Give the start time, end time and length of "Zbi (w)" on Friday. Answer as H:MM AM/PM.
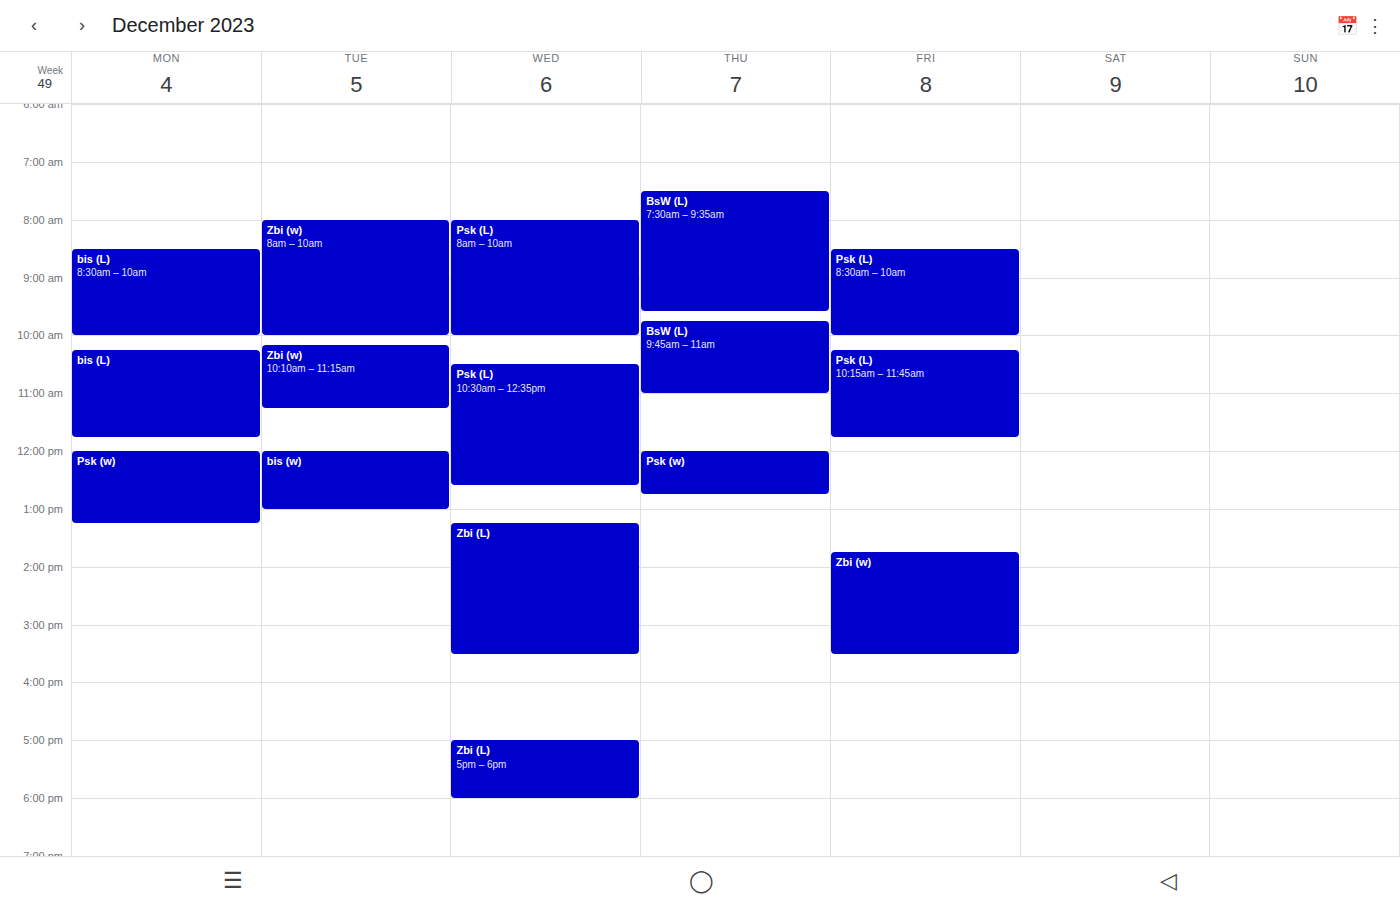
1:45 PM to 3:30 PM, 1 hour 45 minutes